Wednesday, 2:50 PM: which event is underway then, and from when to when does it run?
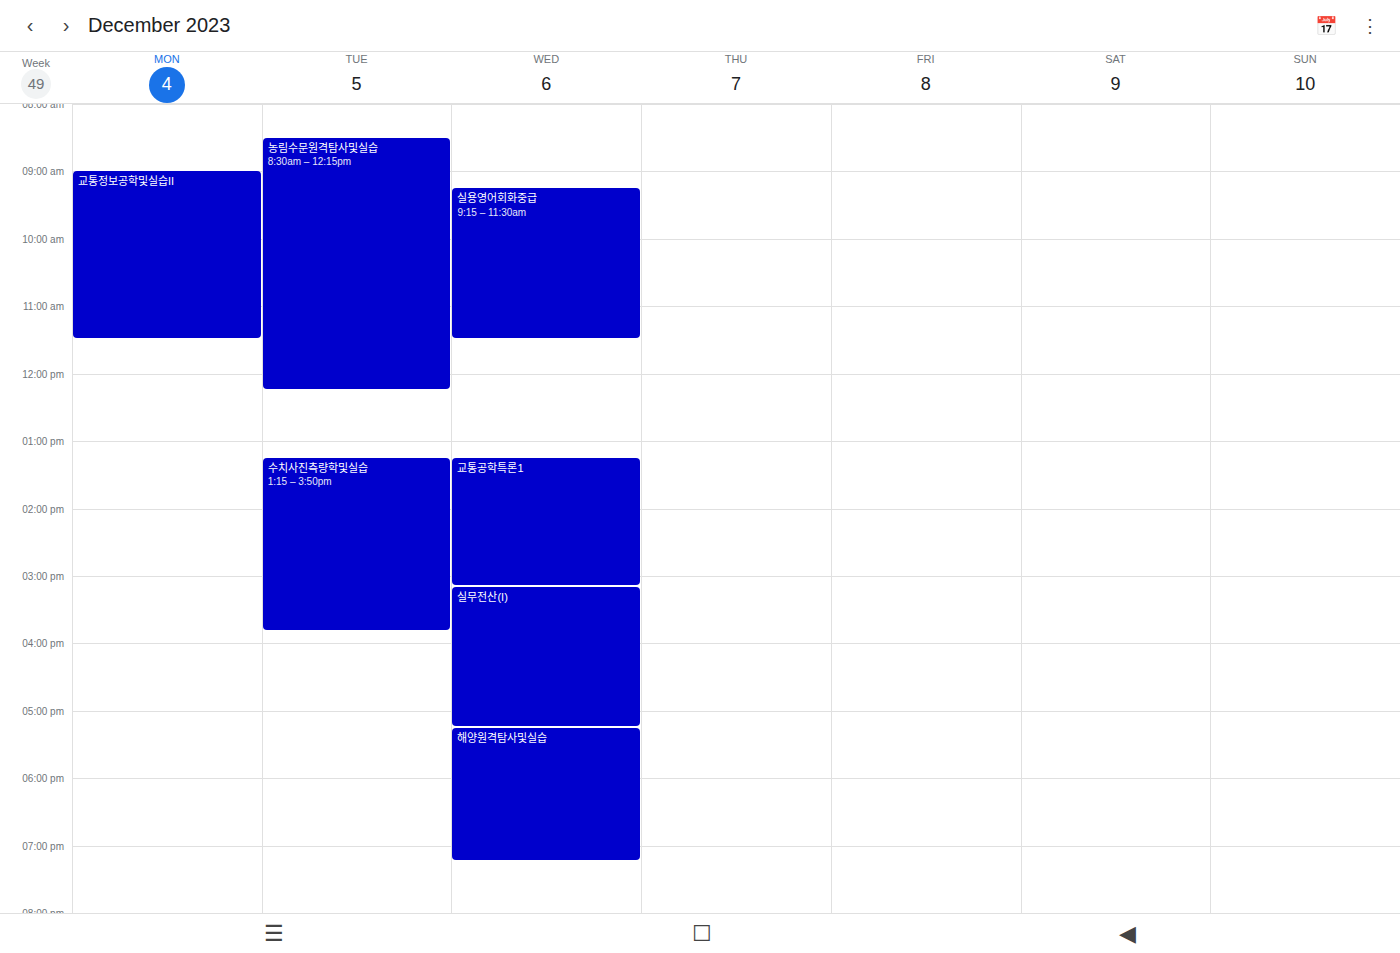
"교통공학특론1", 1:15 PM to 3:10 PM